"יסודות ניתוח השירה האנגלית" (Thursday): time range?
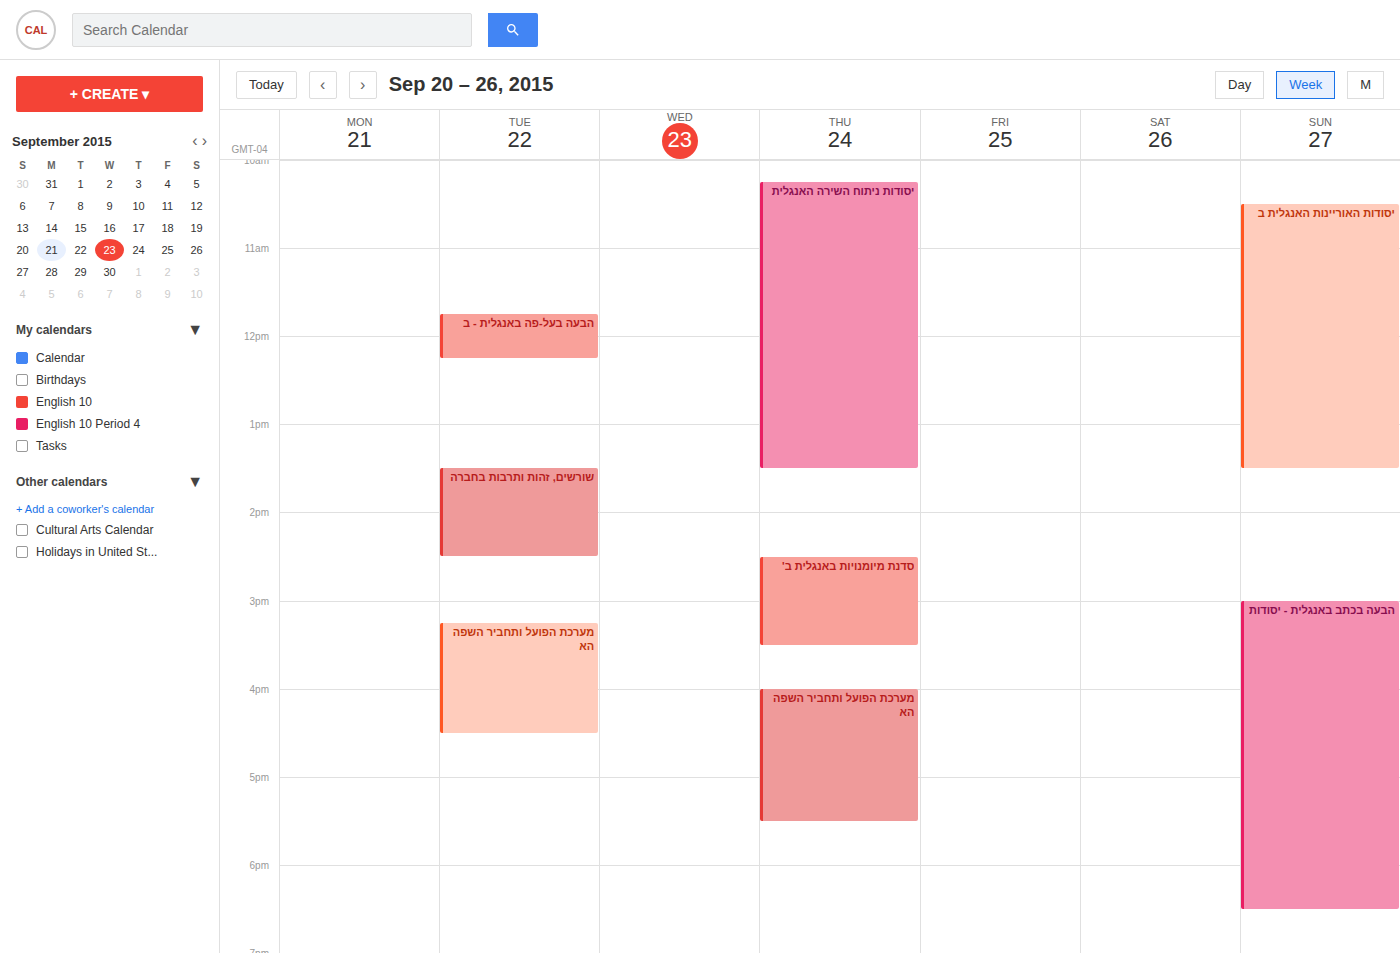
10:15 AM to 1:30 PM